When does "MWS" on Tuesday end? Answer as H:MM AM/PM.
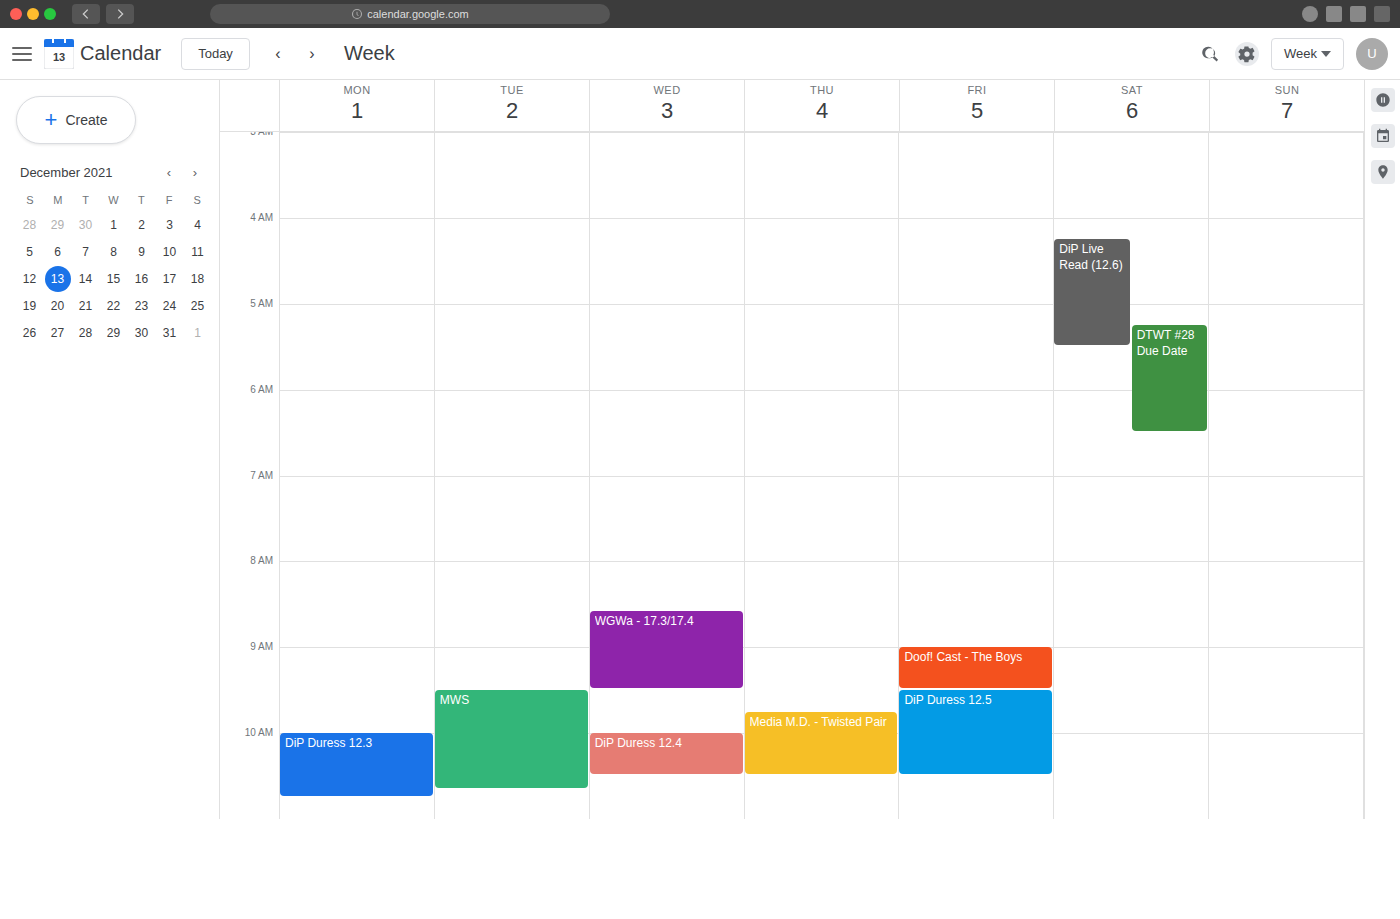
10:40 AM